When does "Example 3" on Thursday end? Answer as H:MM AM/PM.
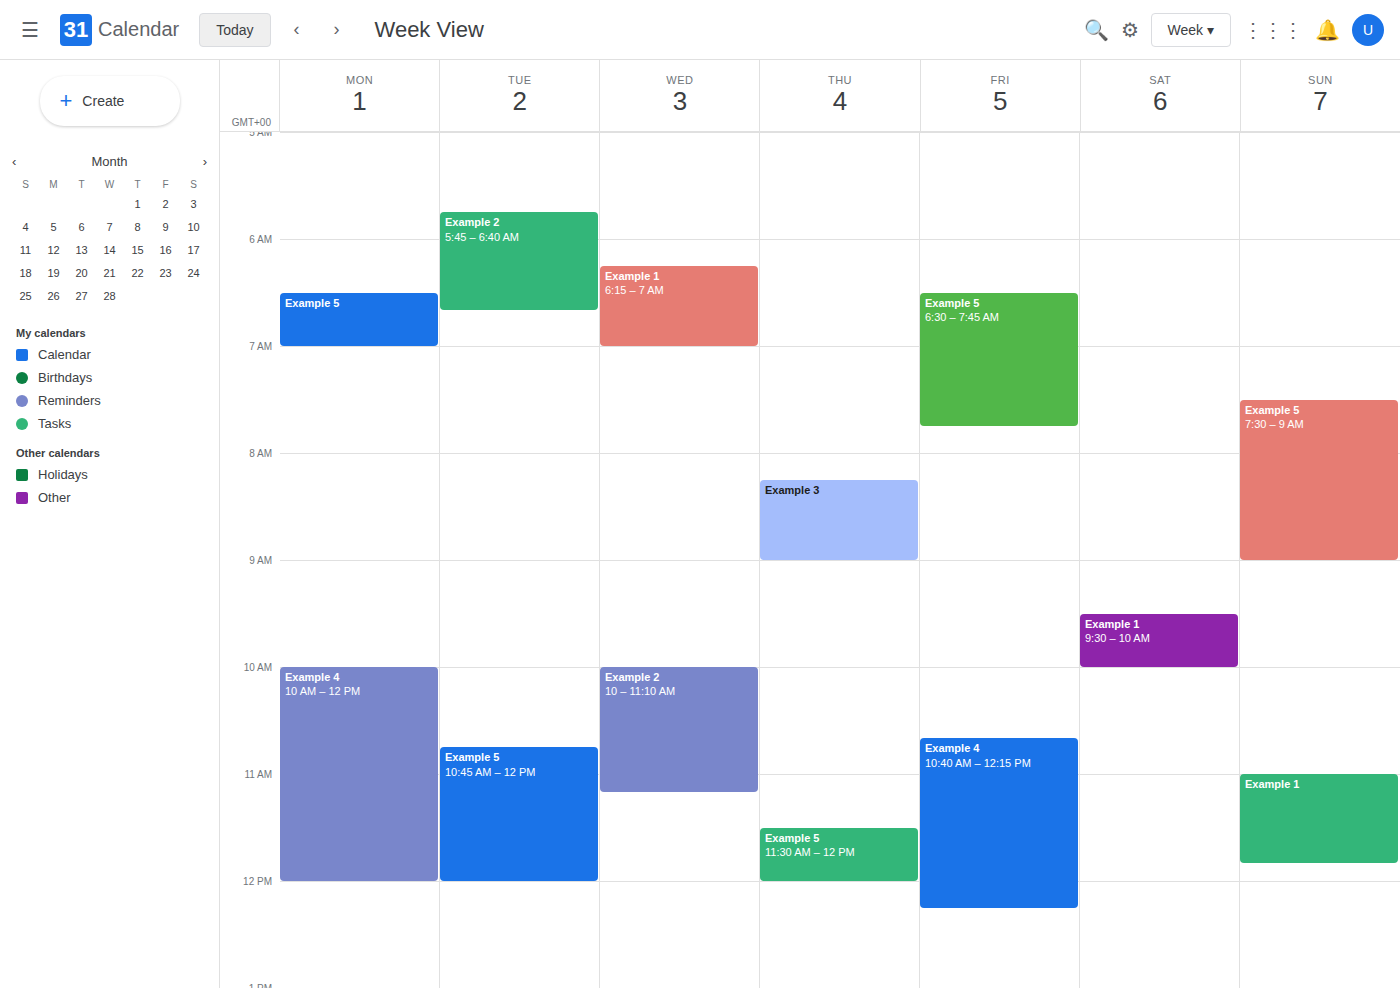
9:00 AM